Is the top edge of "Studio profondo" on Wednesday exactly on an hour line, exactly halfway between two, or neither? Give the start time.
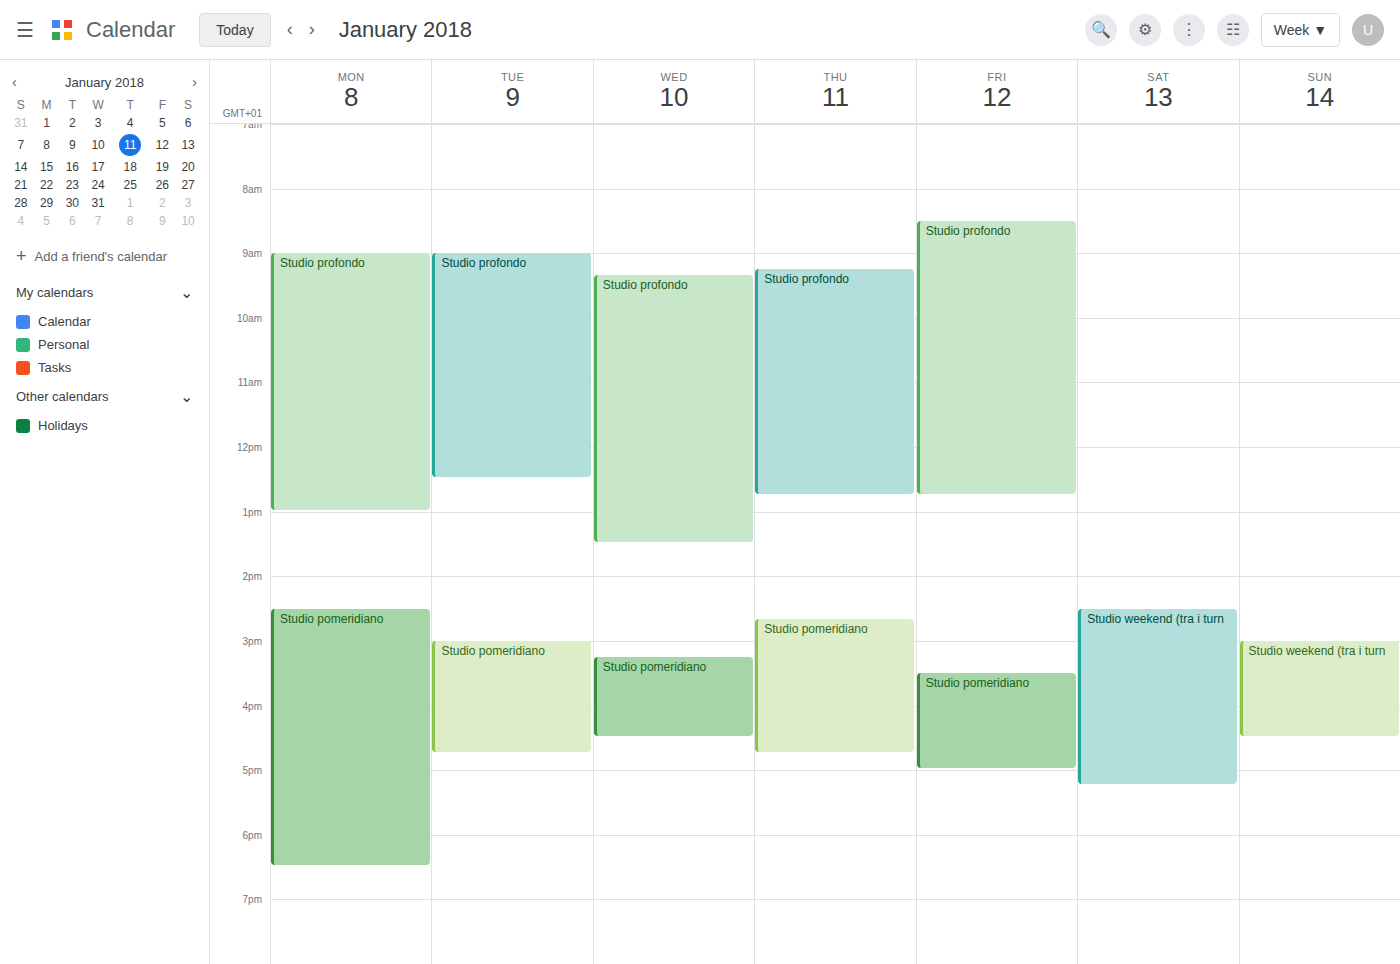
9:20 AM -- neither: 20 minutes below the 9 AM line and 40 minutes above the 10 AM line.